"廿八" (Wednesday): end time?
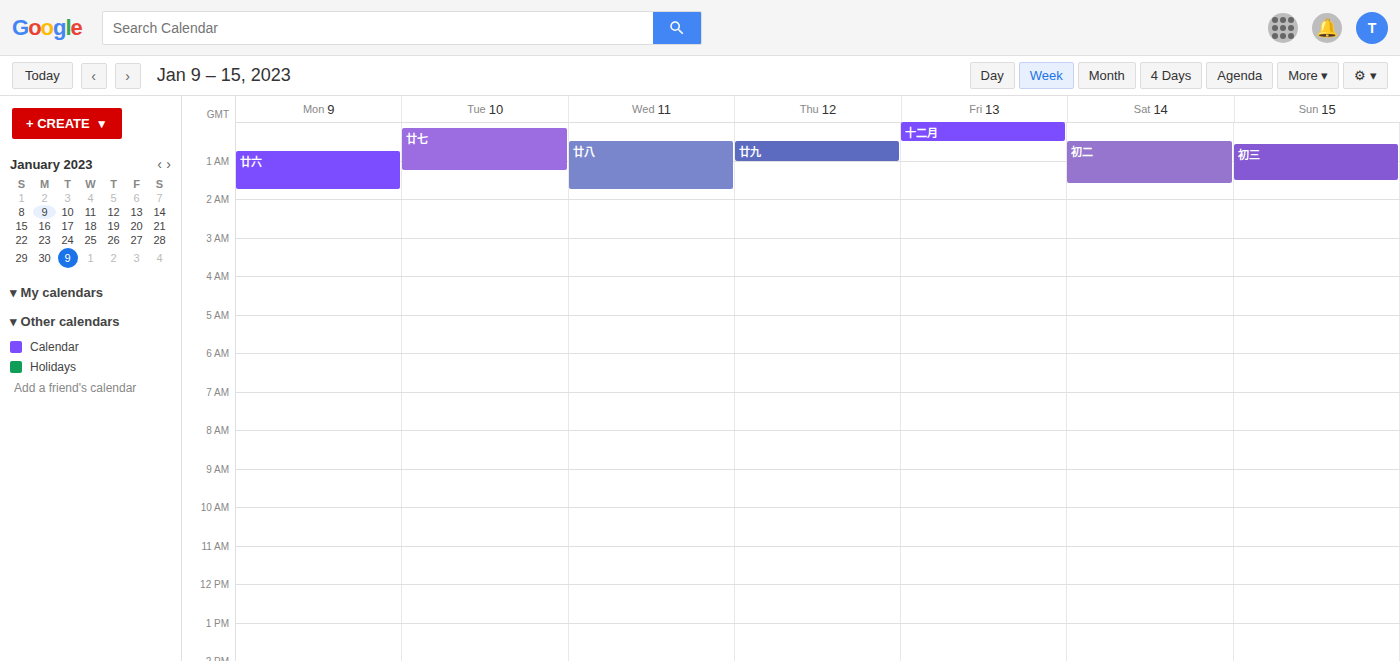
1:45 AM